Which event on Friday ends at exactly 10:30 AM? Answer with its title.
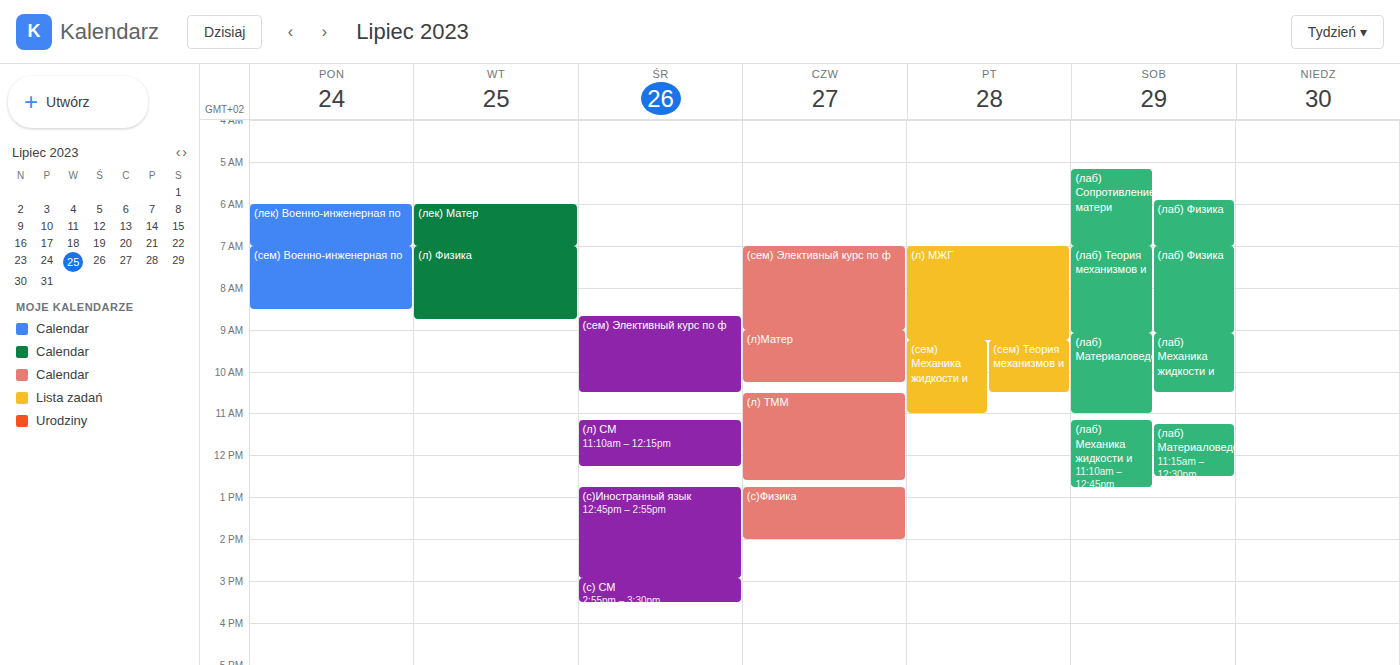
"(сем) Теория механизмов и"